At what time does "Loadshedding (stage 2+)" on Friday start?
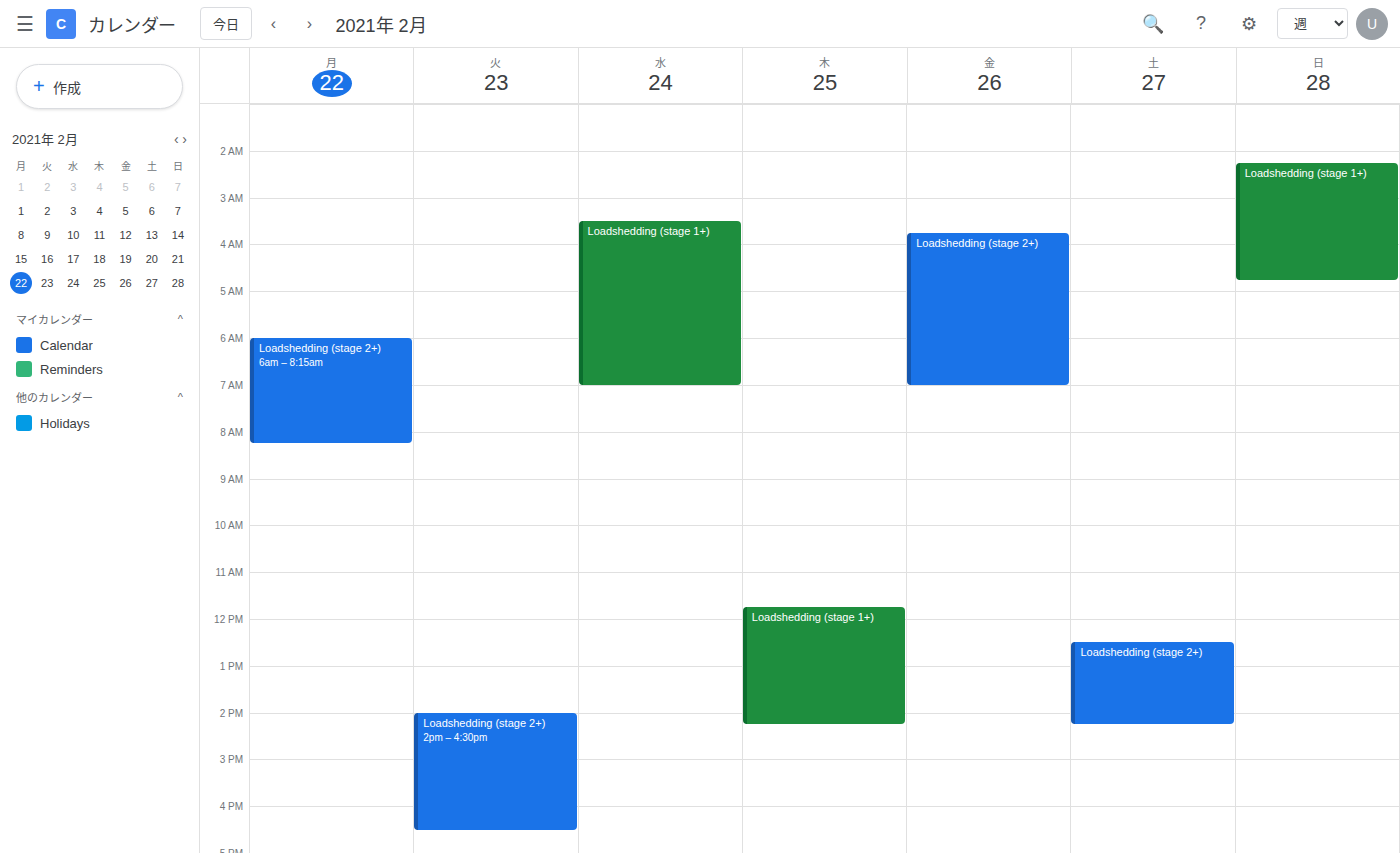
03:45